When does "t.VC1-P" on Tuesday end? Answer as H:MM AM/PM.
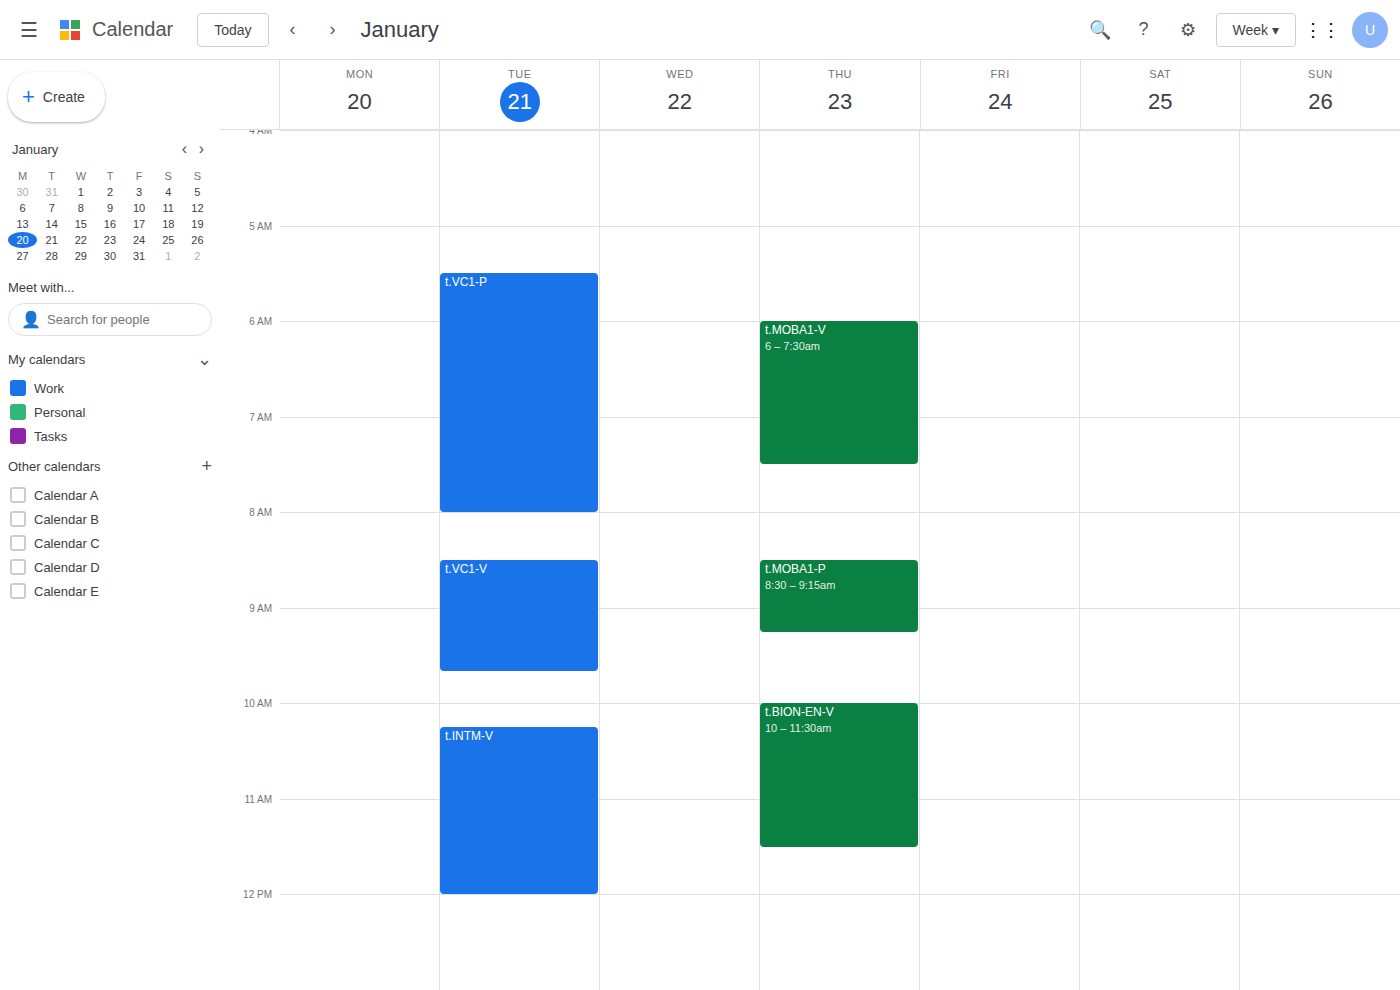
8:00 AM